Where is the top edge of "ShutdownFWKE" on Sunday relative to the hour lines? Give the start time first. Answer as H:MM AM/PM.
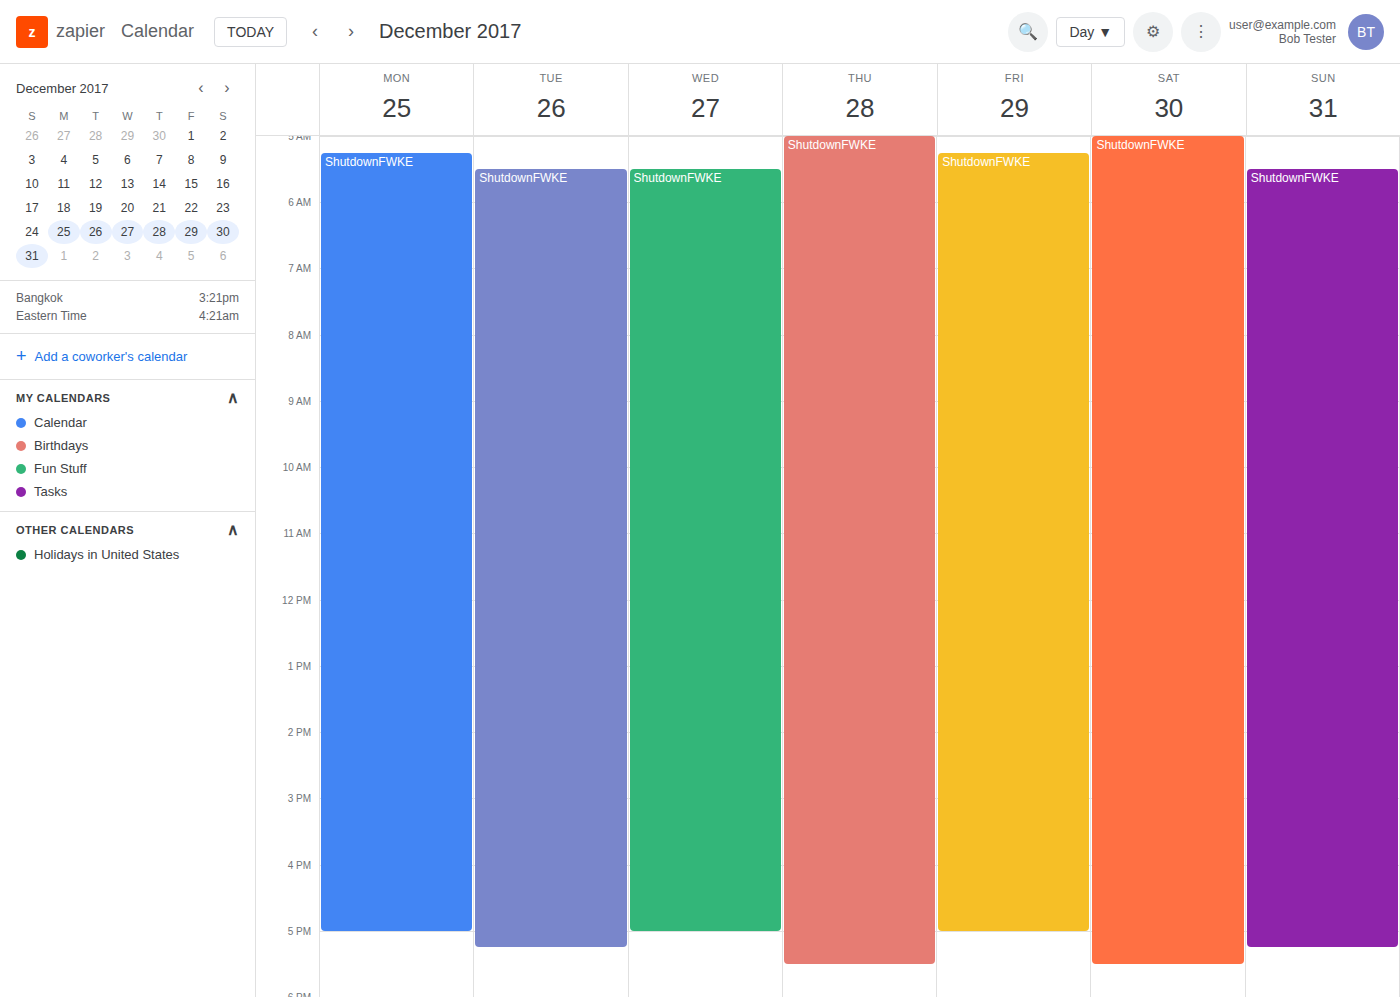
5:30 AM -- halfway between the 5 AM and 6 AM lines.